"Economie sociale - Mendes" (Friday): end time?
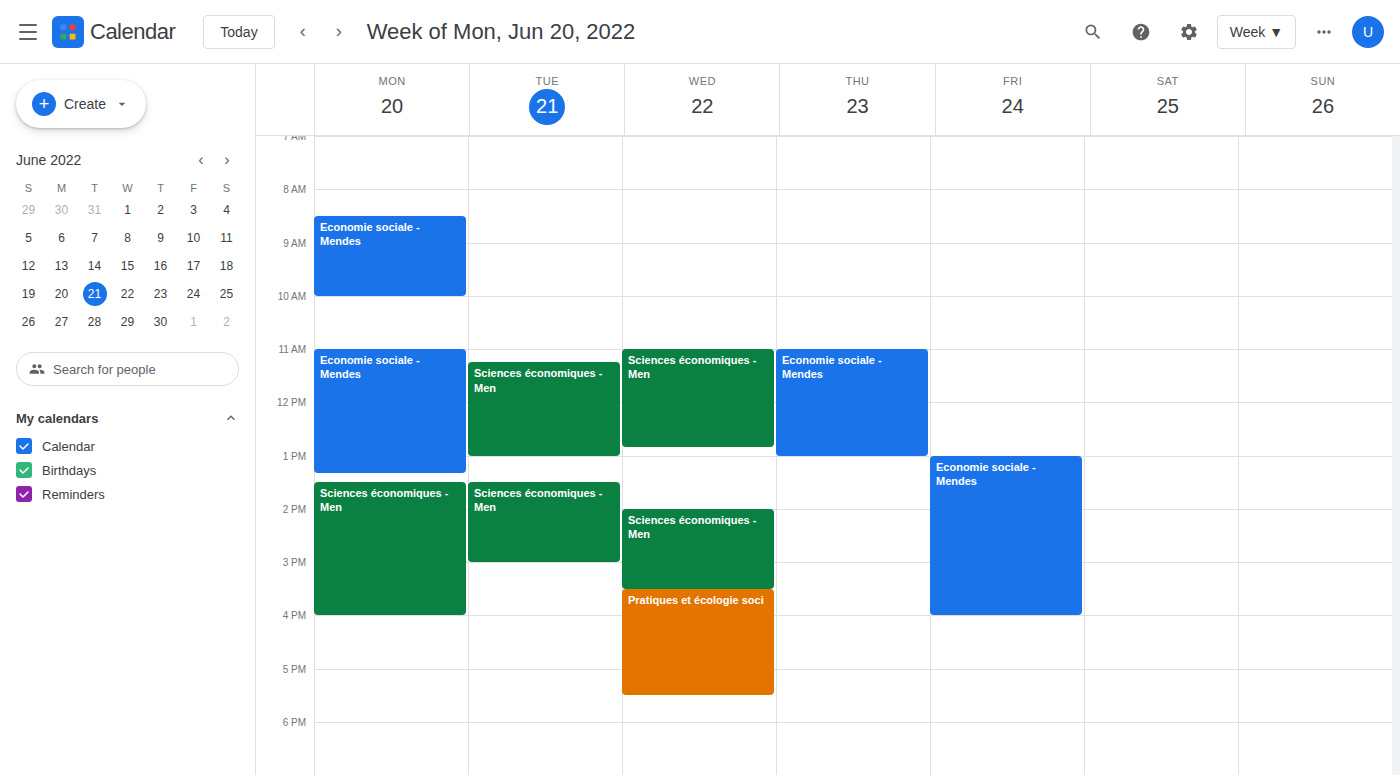
4:00 PM